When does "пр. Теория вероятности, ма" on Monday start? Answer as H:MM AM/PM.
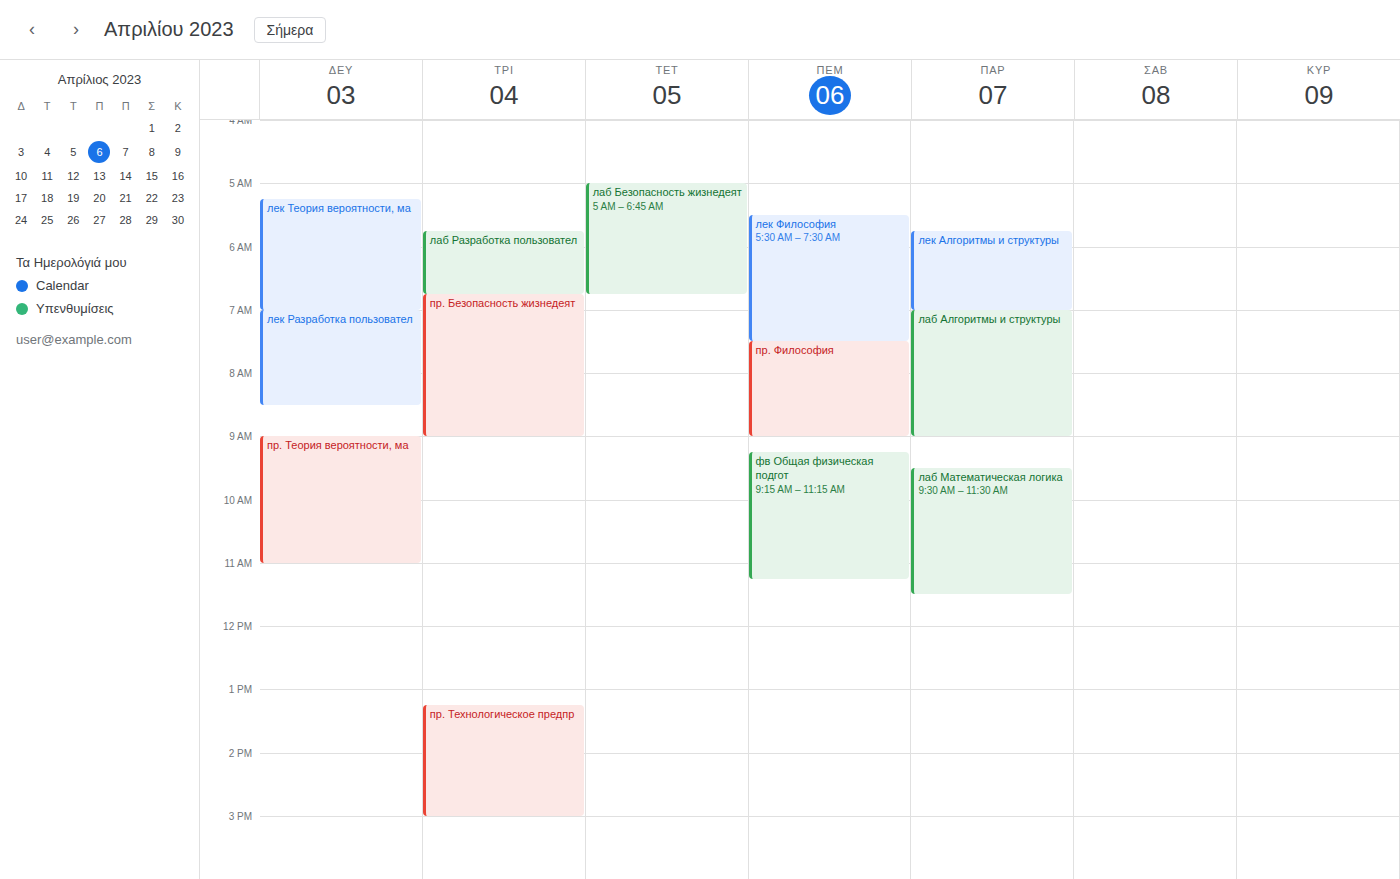
9:00 AM